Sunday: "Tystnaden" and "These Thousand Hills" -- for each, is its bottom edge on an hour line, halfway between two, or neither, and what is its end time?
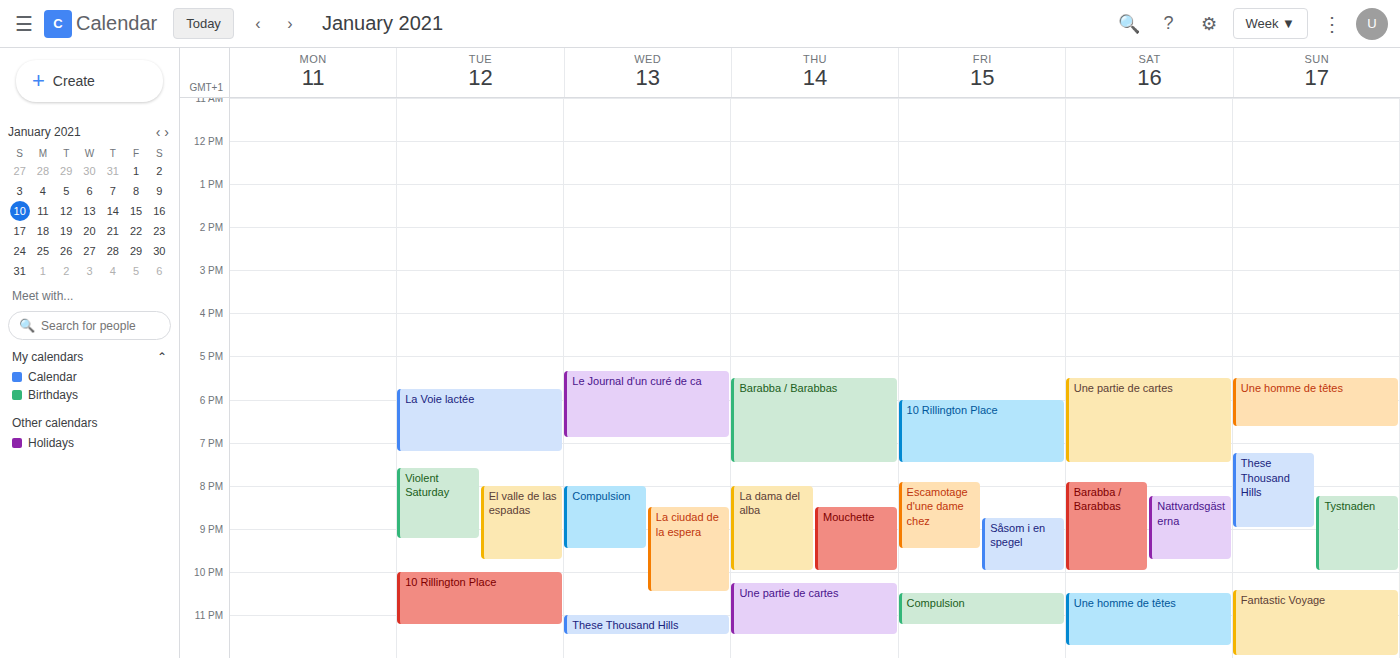
"Tystnaden": 10:00 PM, exactly on the 10 PM line. "These Thousand Hills": 9:00 PM, exactly on the 9 PM line.